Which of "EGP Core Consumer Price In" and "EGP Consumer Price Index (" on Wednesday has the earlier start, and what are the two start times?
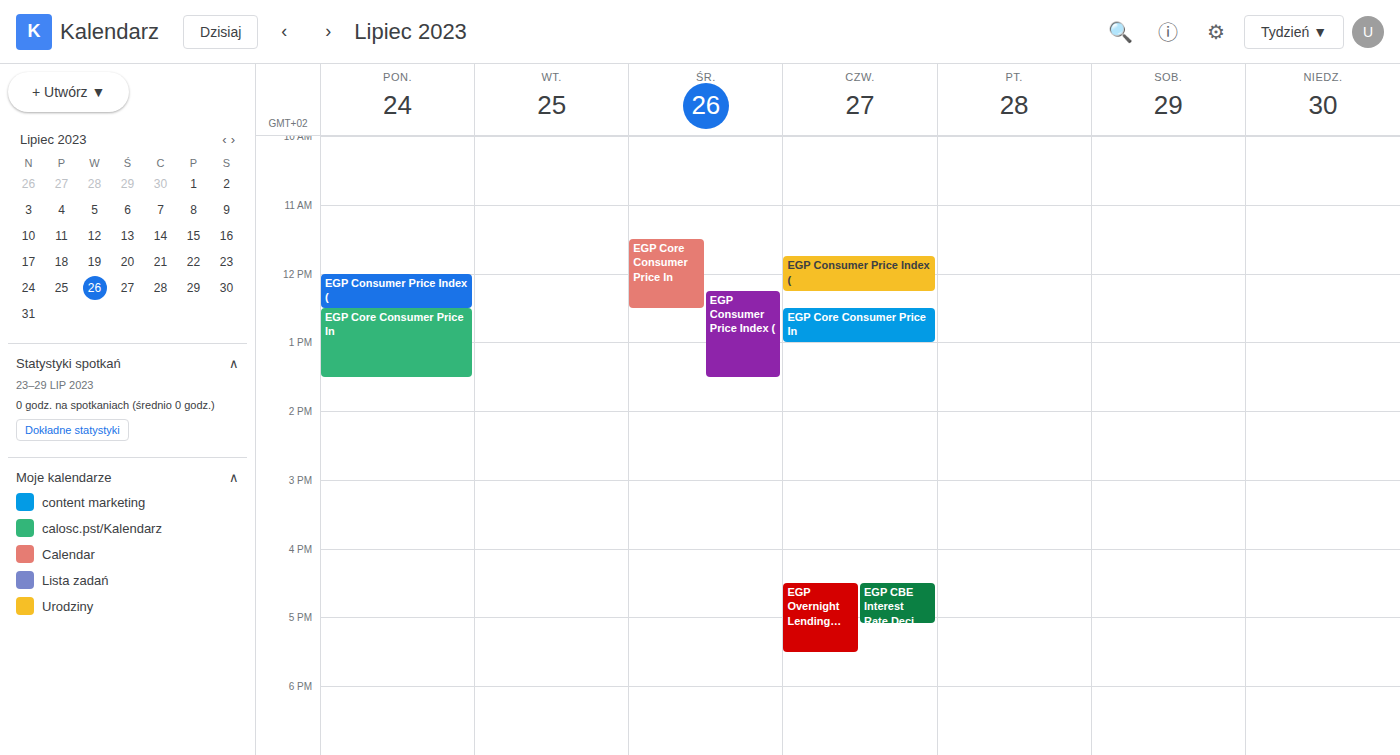
"EGP Core Consumer Price In" 11:30; "EGP Consumer Price Index (" 12:15.